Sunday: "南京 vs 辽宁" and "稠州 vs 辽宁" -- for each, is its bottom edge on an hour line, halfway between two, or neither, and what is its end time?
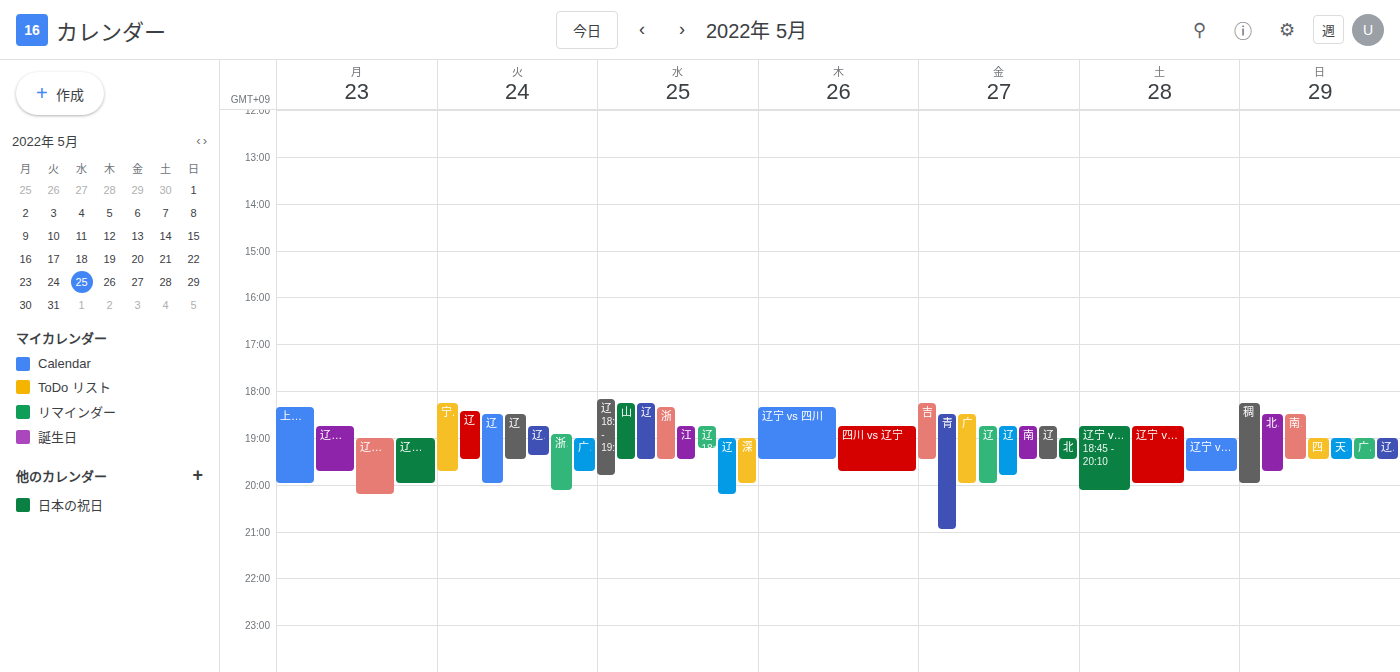
"南京 vs 辽宁": 19:30, halfway between the 19:00 and 20:00 lines. "稠州 vs 辽宁": 20:00, exactly on the 20:00 line.